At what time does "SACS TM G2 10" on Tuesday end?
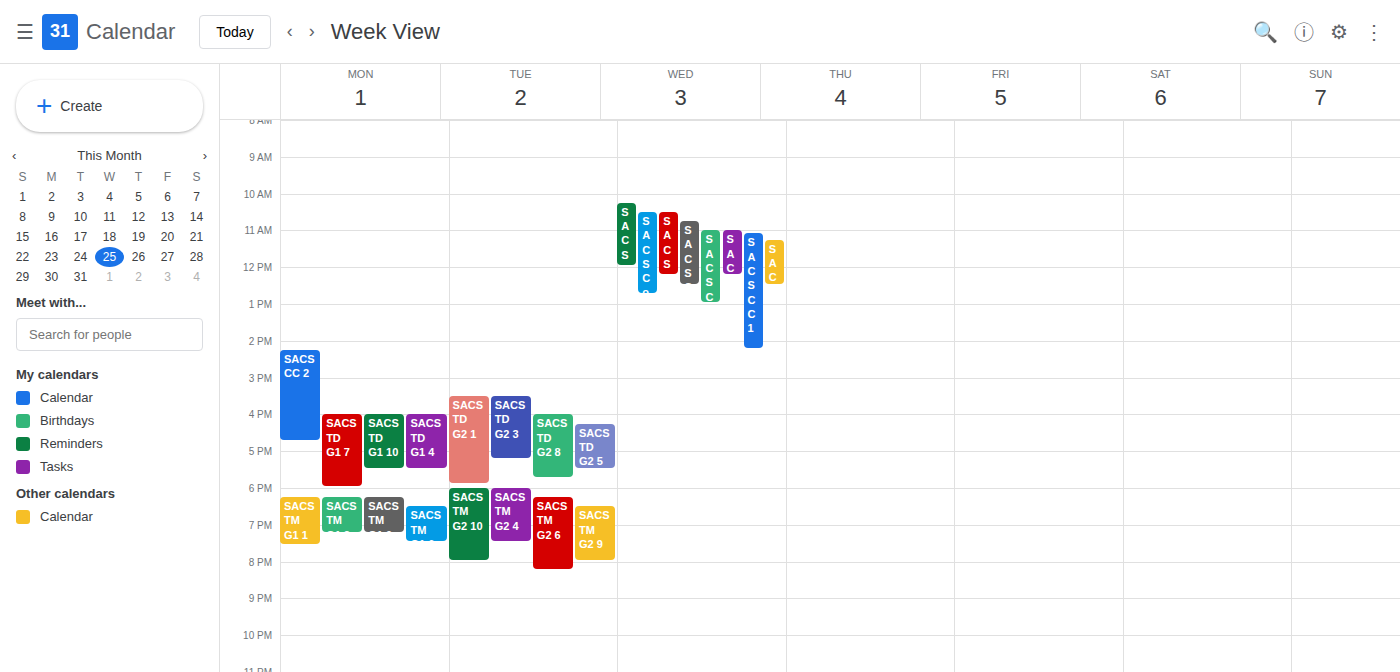
8:00 PM